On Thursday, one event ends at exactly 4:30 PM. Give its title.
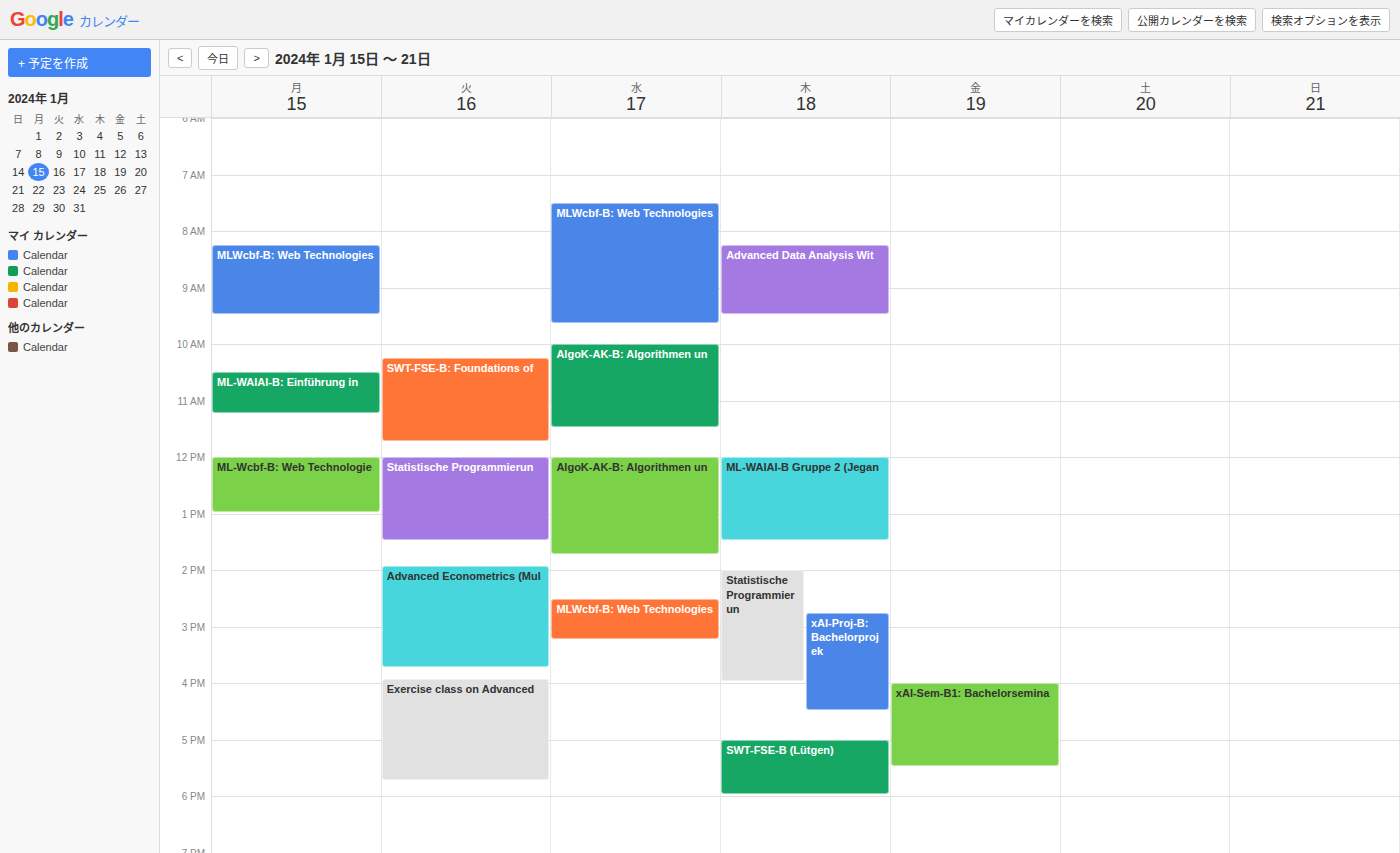
"xAI-Proj-B: Bachelorprojek"